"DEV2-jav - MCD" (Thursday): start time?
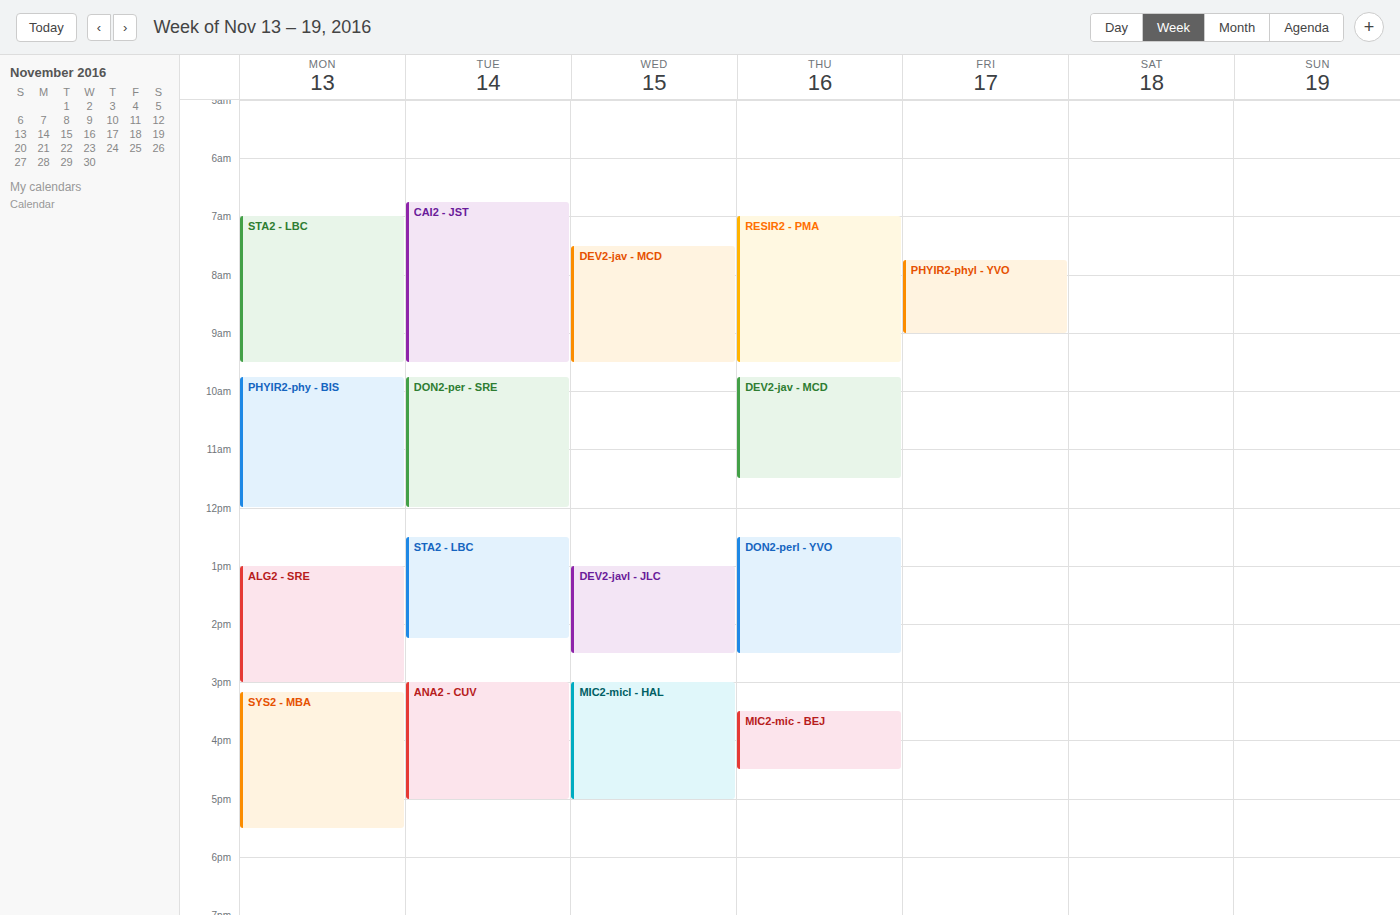
9:45 AM